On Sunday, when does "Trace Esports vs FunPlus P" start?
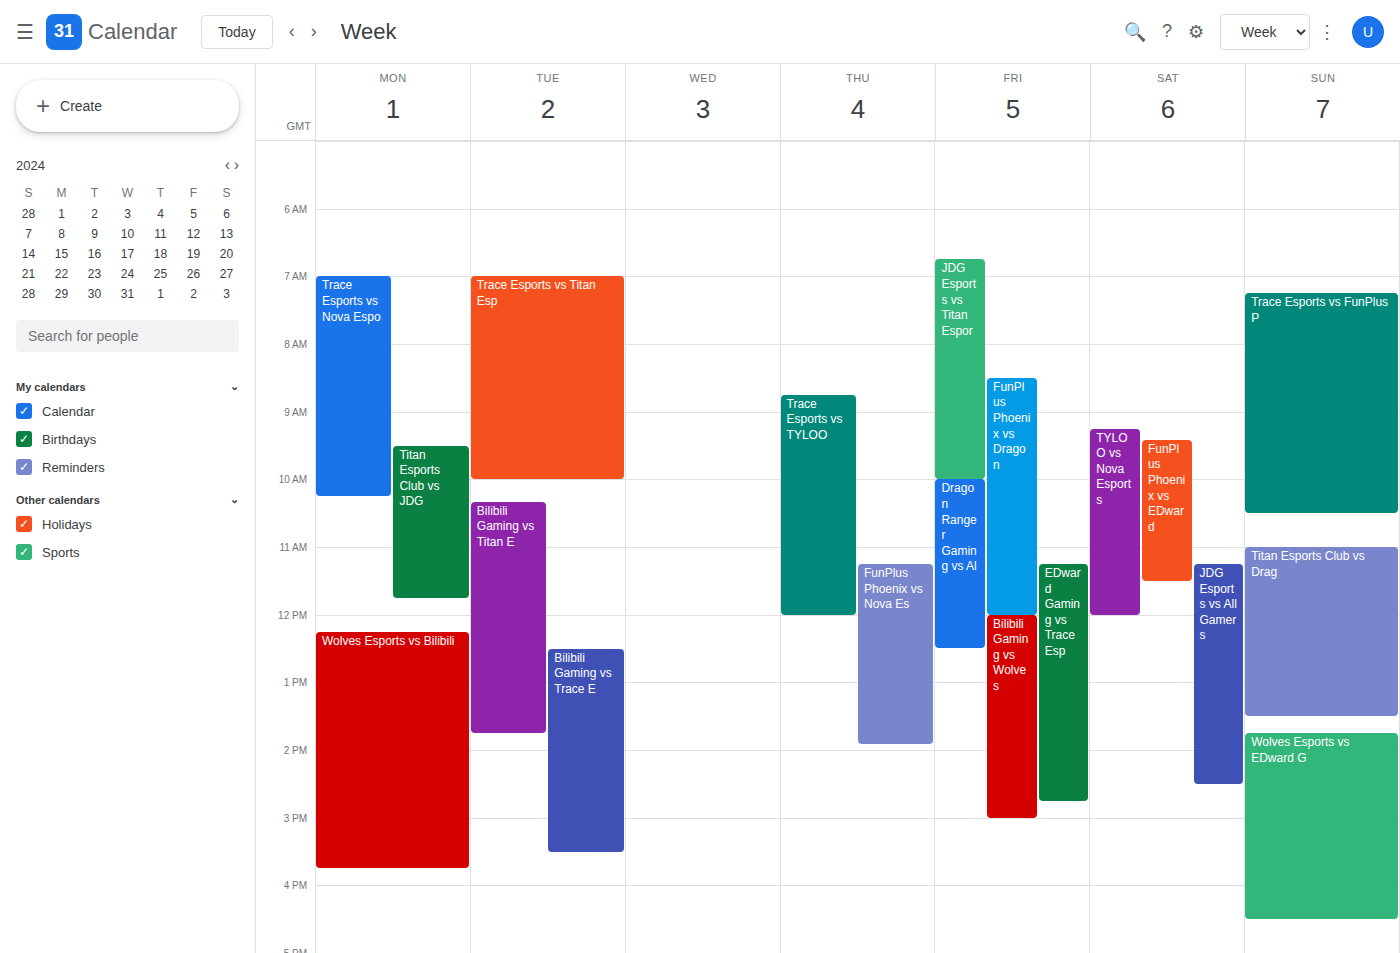
7:15 AM